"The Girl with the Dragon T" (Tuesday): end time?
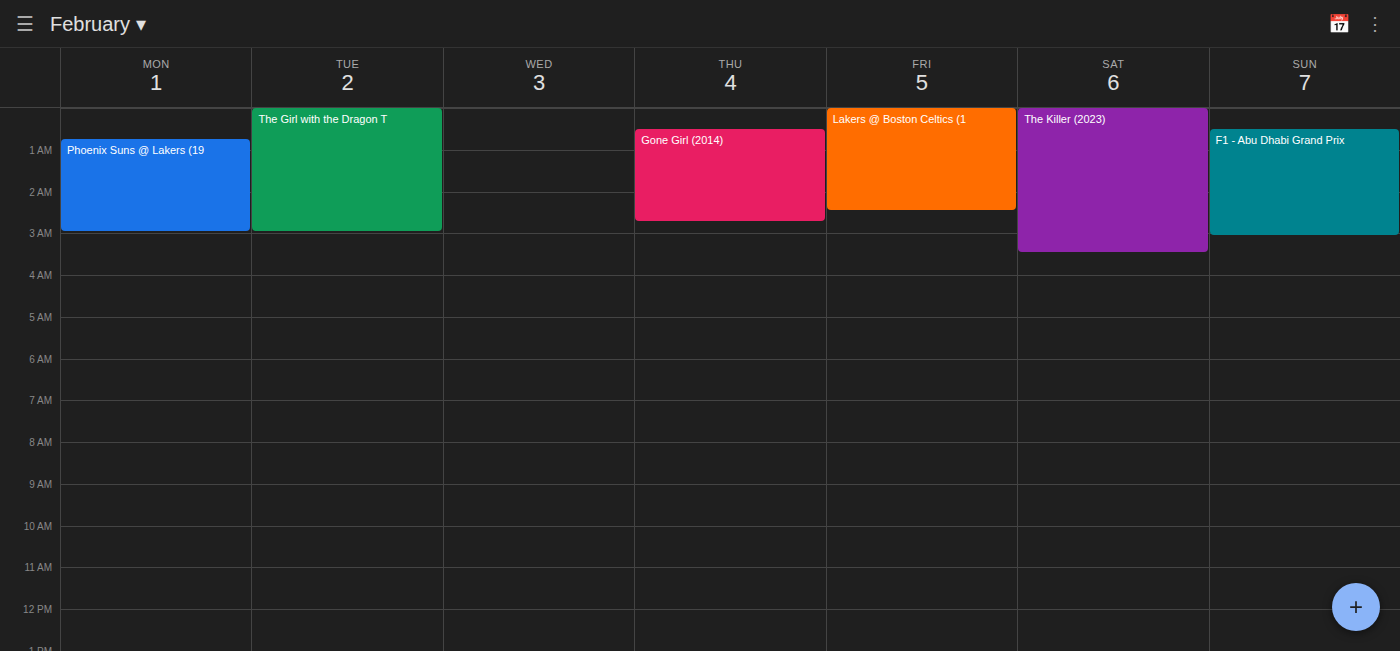
03:00